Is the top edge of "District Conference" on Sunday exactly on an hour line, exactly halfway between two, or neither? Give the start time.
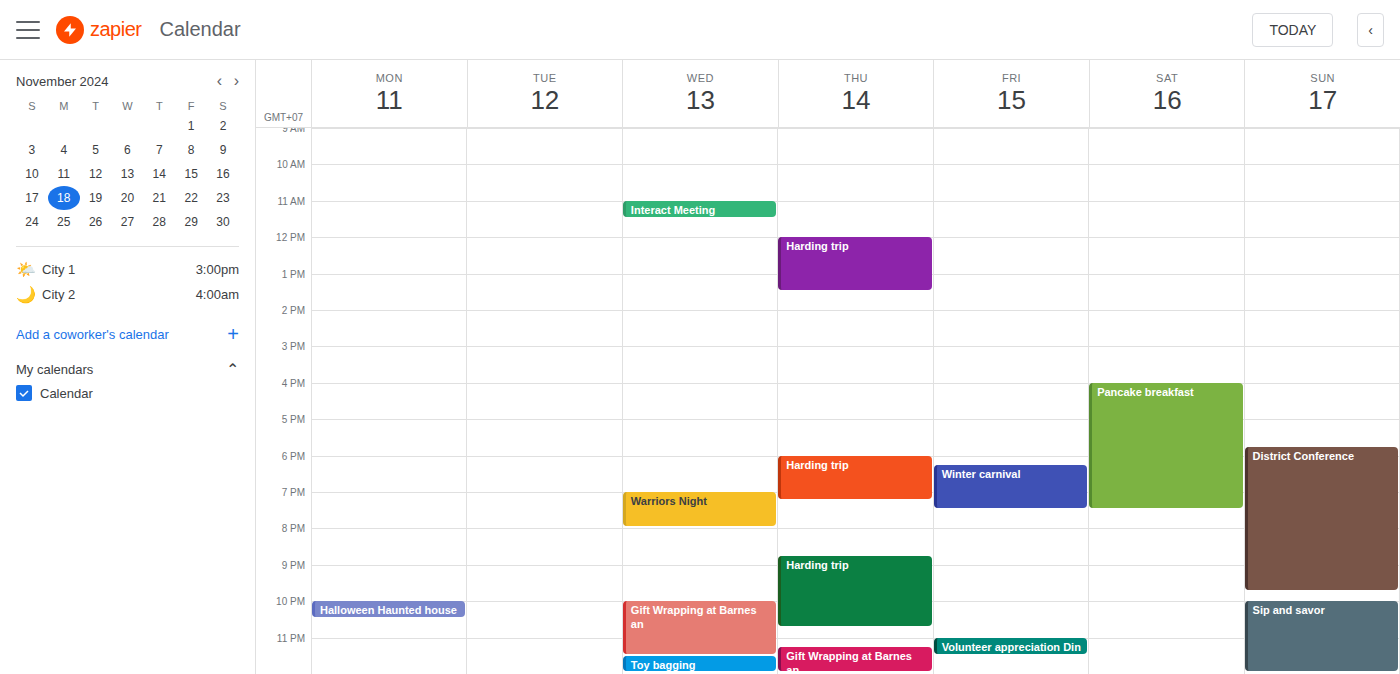
5:45 PM -- neither: three quarters of the way from the 5 PM line to the 6 PM line.